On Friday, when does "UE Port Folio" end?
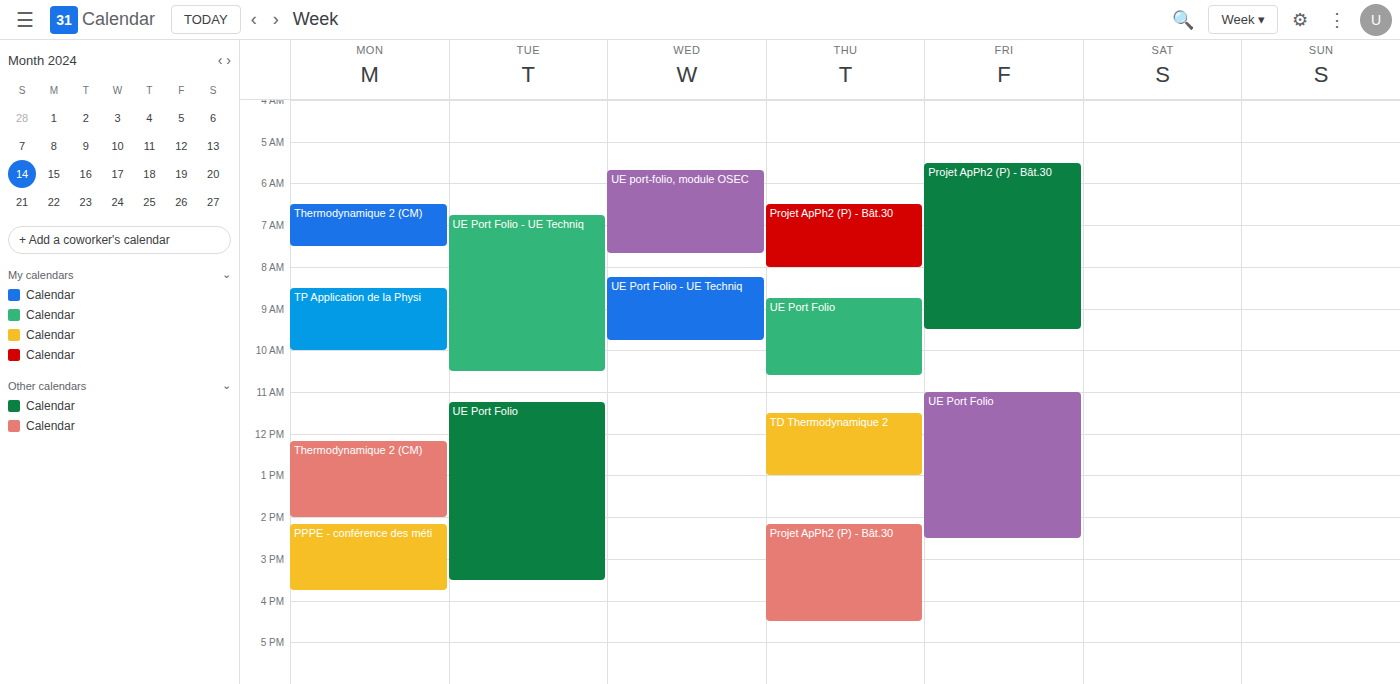
2:30 PM